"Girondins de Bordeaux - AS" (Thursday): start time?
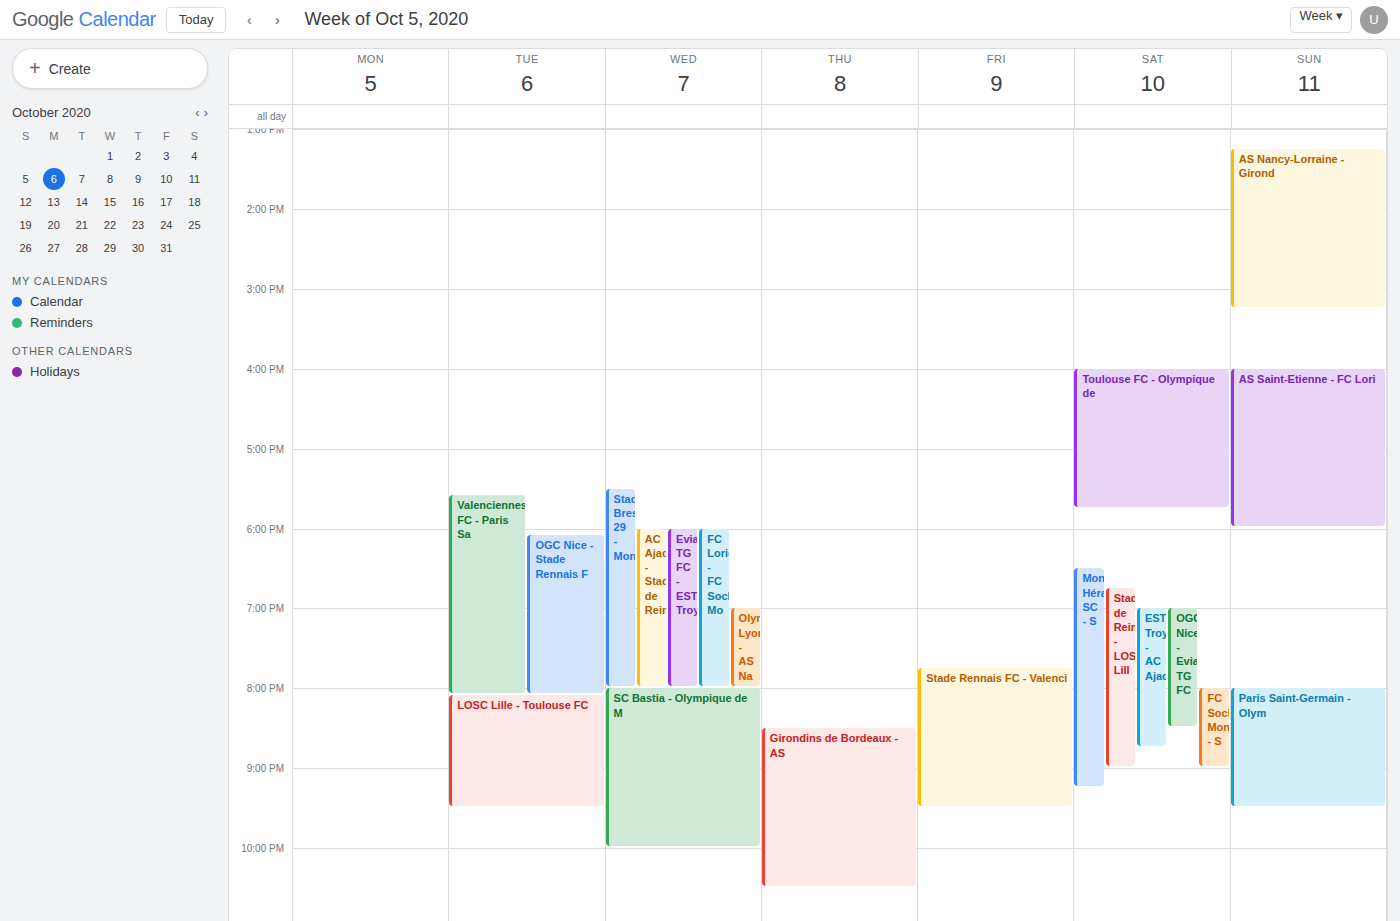
8:30 PM